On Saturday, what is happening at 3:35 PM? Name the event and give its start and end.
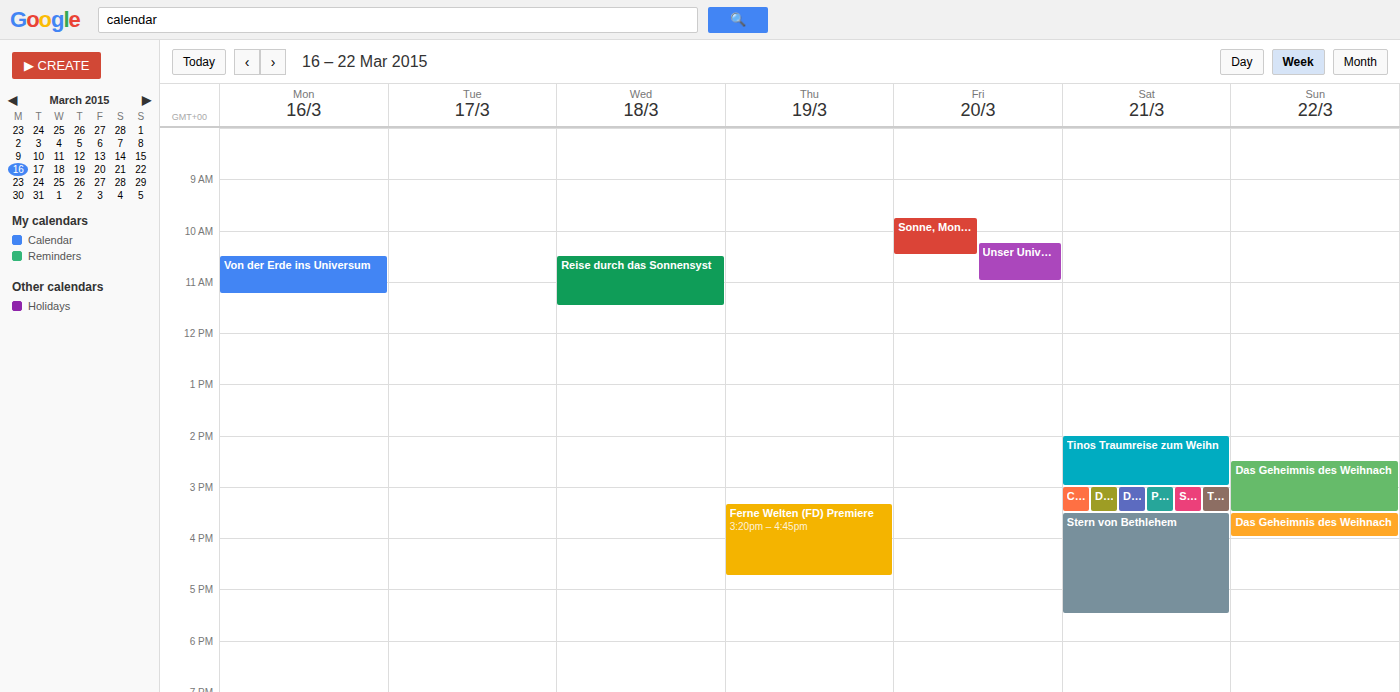
"Stern von Bethlehem", 3:30 PM to 5:30 PM